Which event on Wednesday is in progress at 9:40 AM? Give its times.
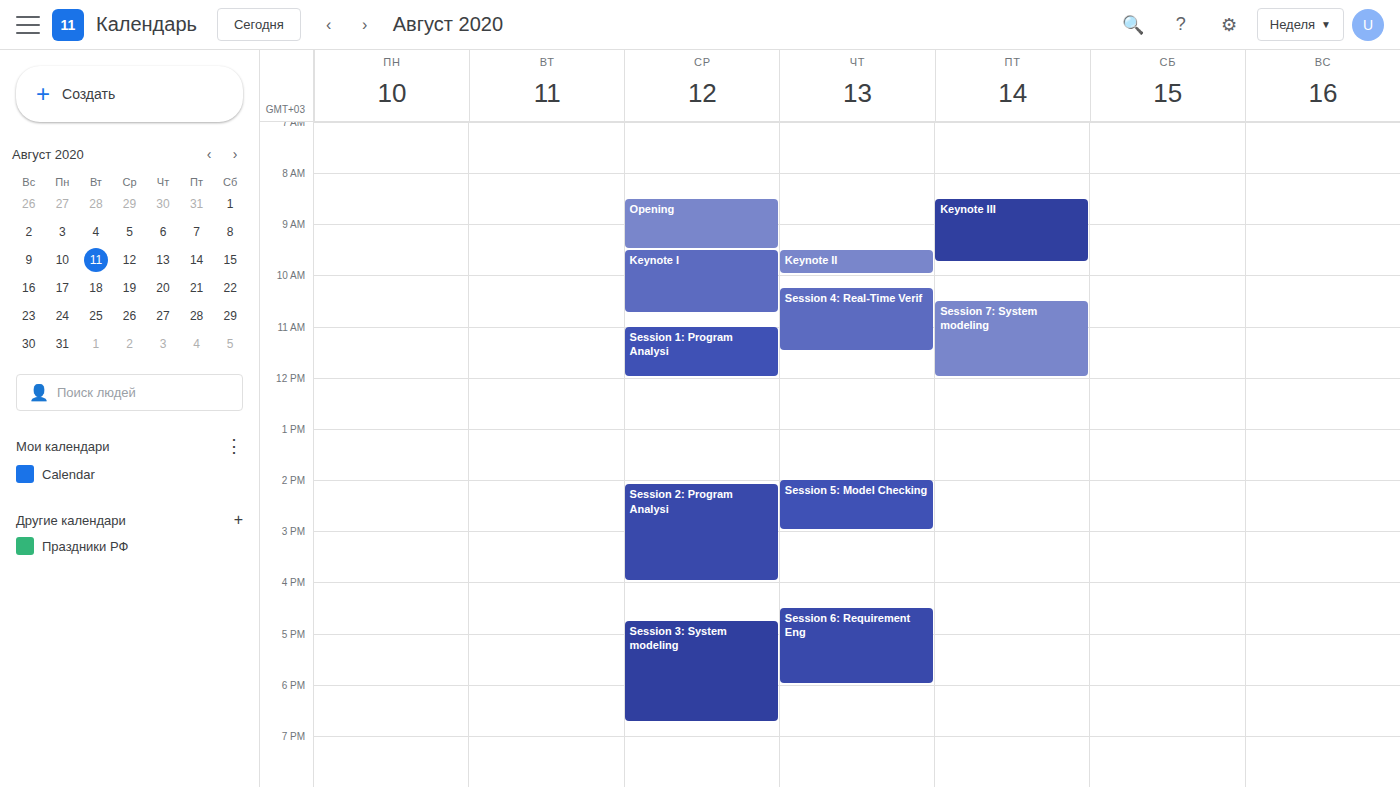
"Keynote I", 9:30 AM to 10:45 AM